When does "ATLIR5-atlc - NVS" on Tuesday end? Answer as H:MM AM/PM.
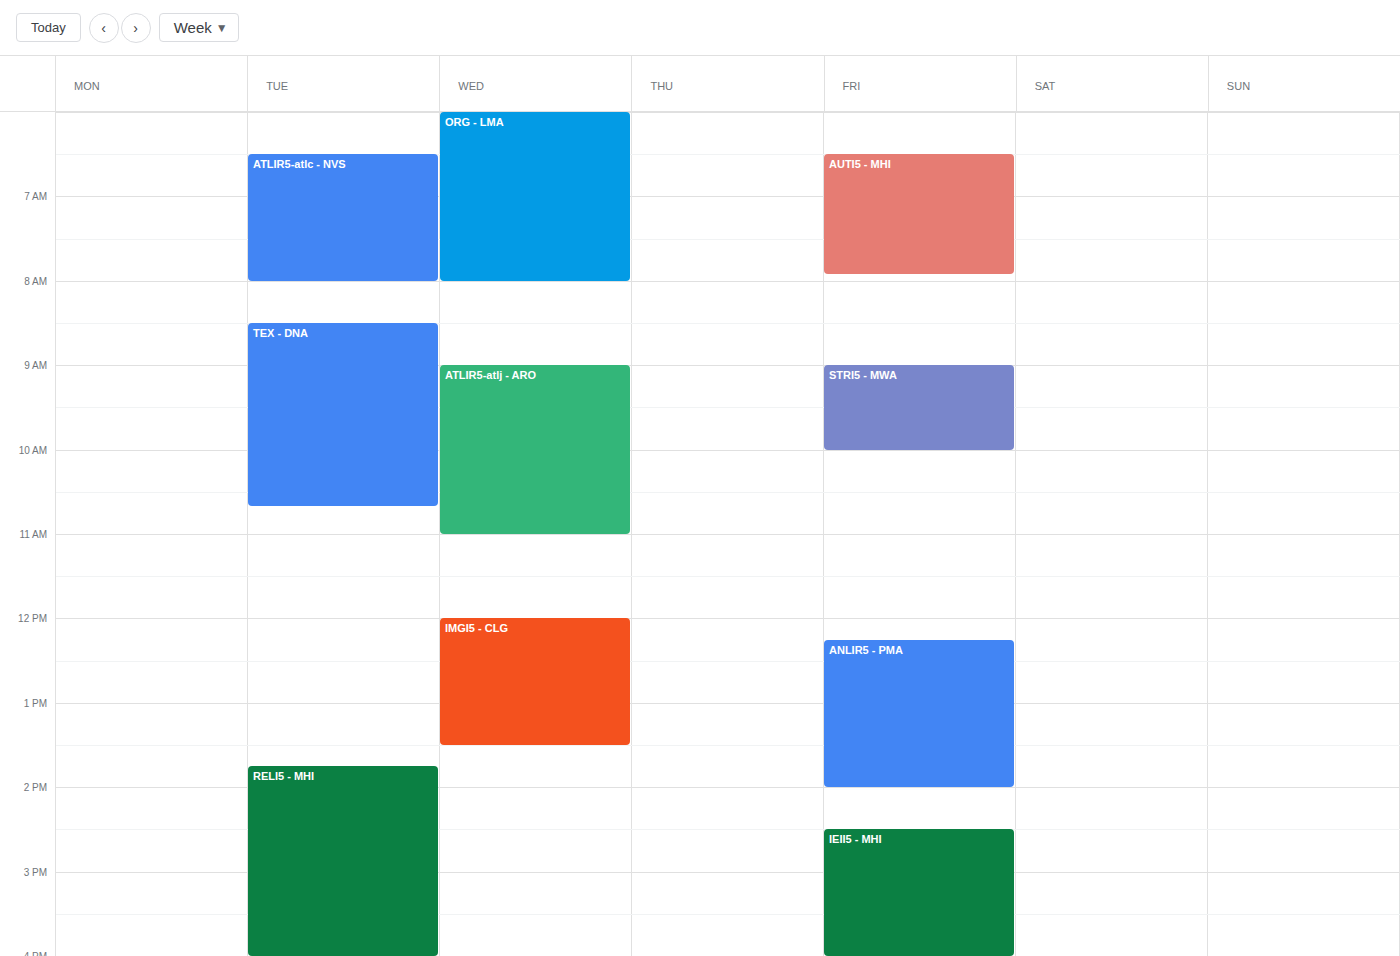
8:00 AM